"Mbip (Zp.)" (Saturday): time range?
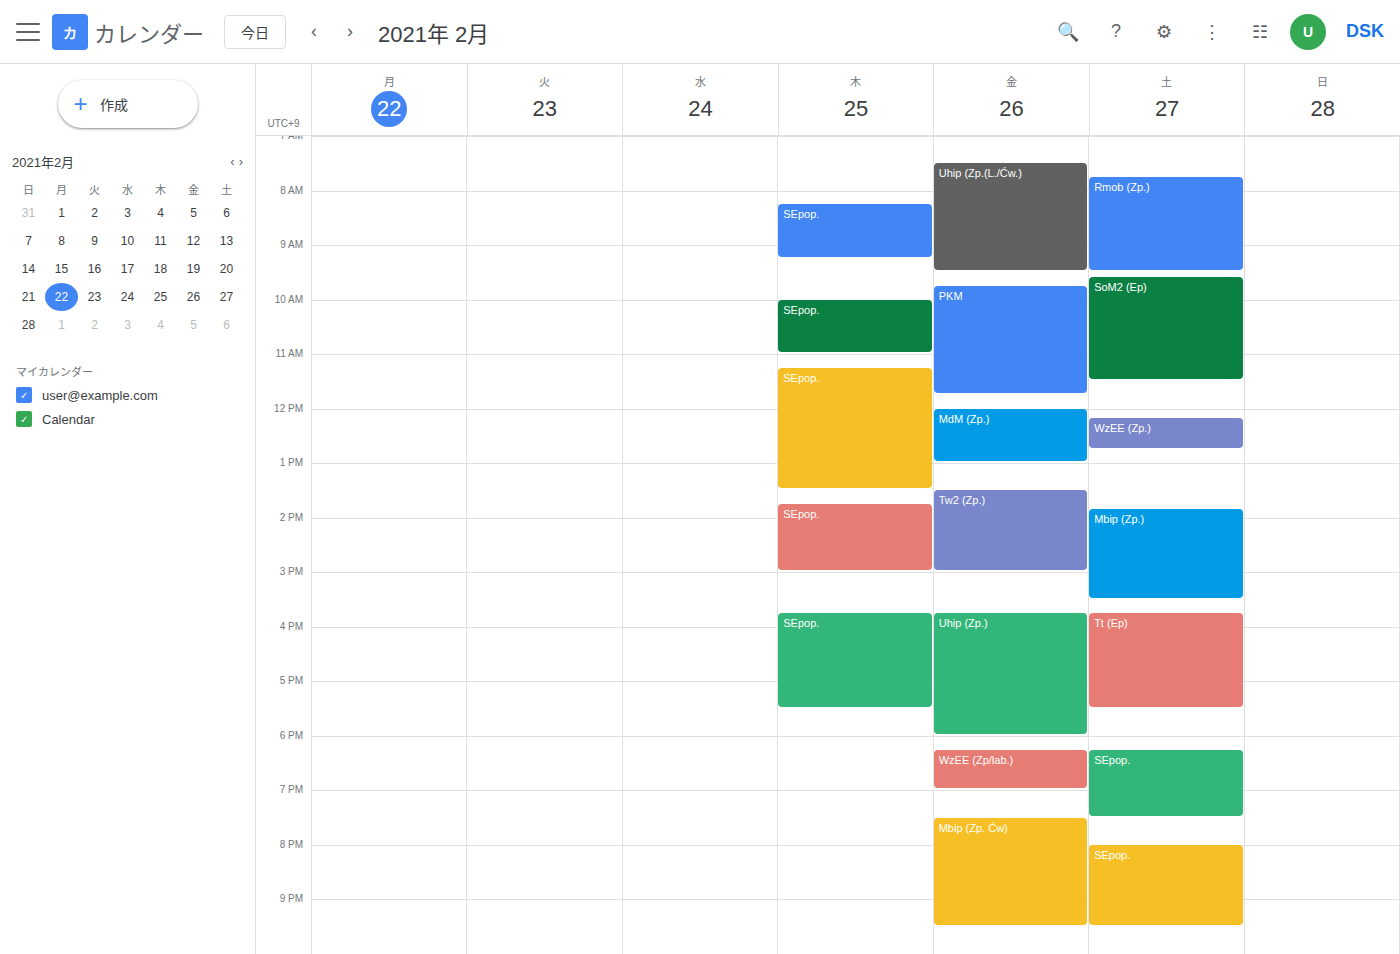
1:50 PM to 3:30 PM